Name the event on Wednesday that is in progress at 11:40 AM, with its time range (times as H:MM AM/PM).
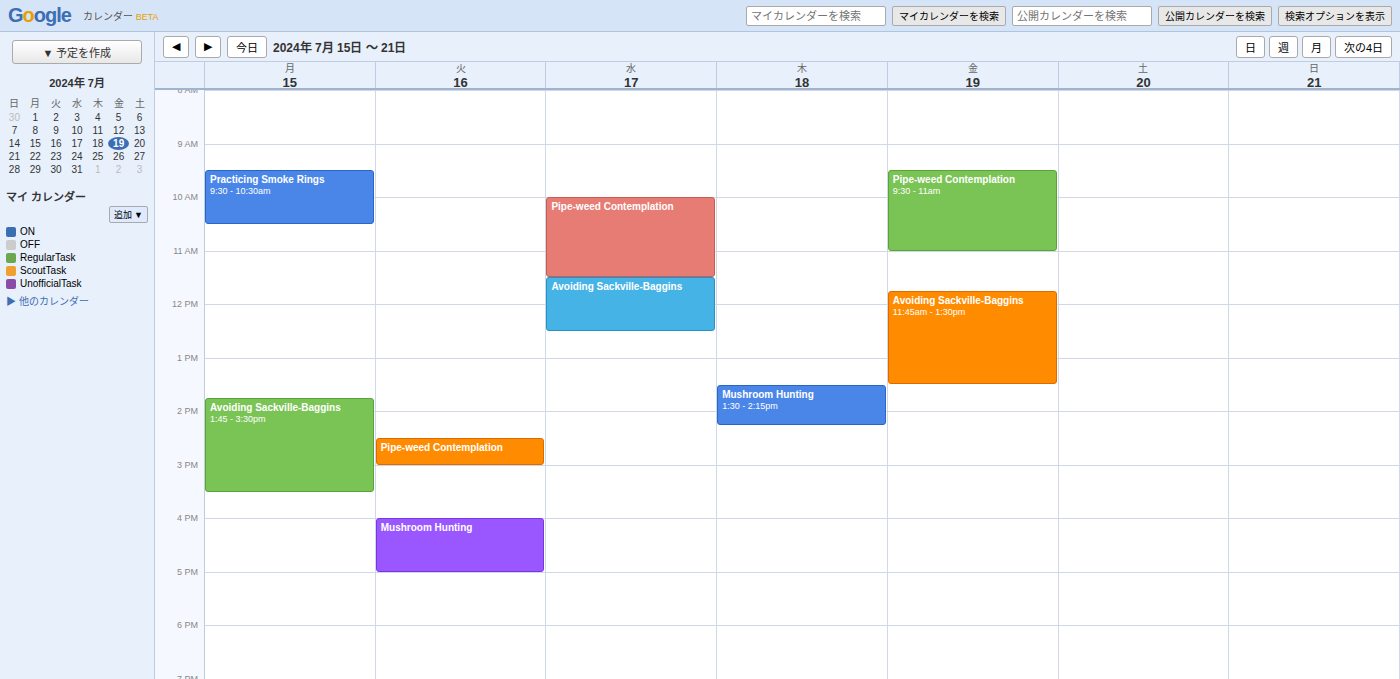
"Avoiding Sackville-Baggins", 11:30 AM to 12:30 PM